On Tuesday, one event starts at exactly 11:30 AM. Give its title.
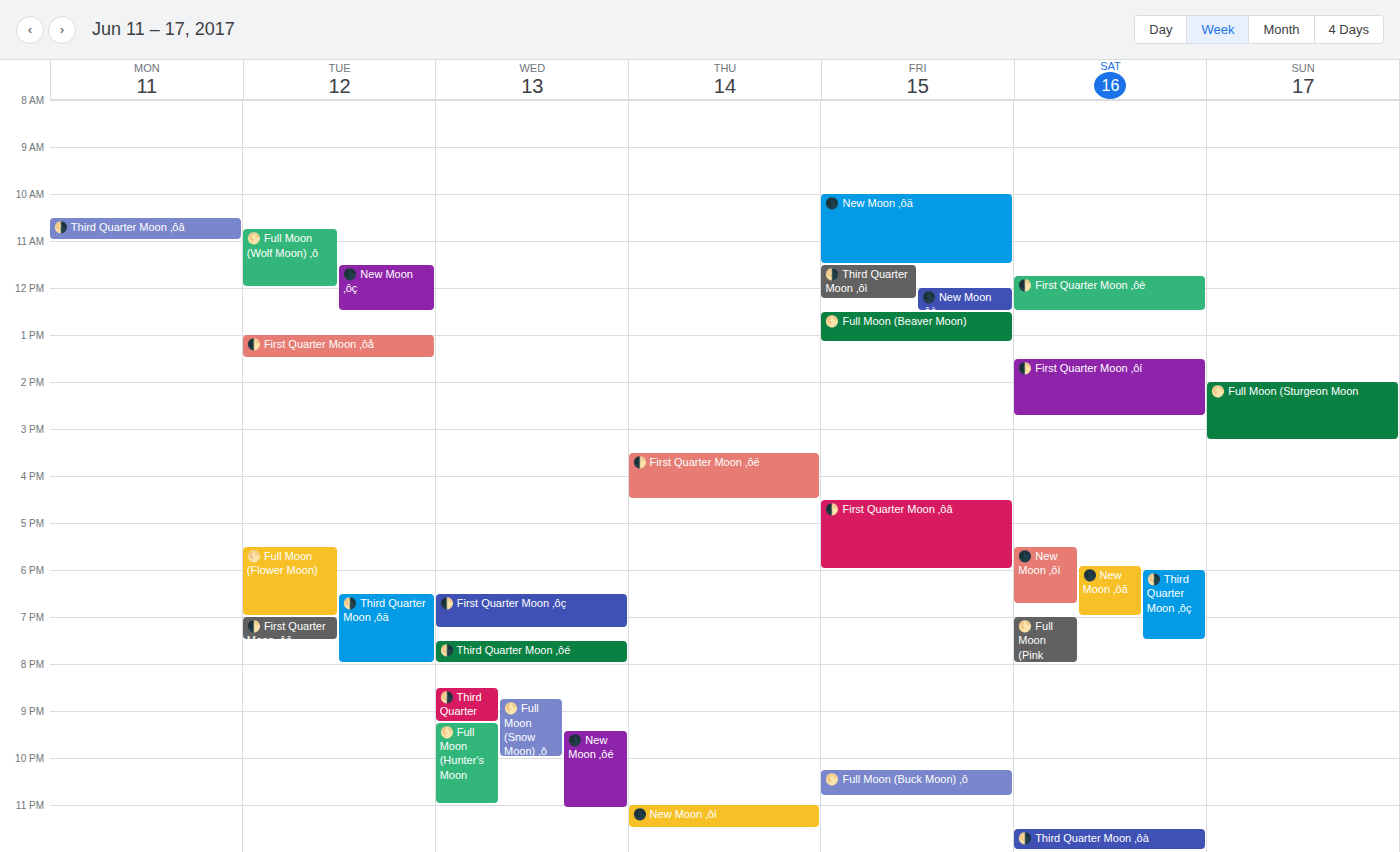
"🌑 New Moon ‚ôç"